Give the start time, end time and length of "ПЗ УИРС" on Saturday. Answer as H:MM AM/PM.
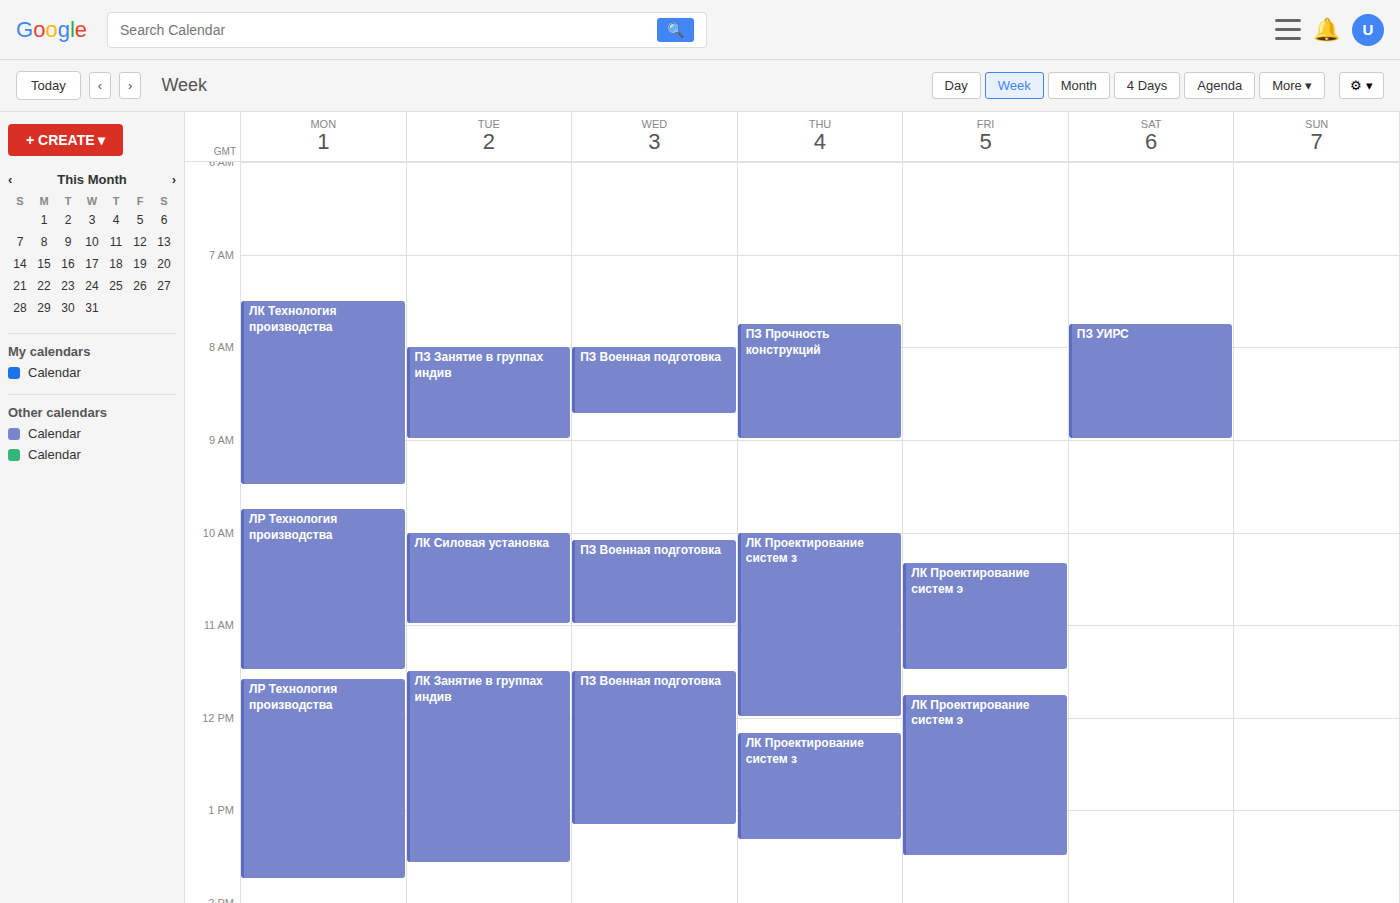
7:45 AM to 9:00 AM, 1 hour 15 minutes